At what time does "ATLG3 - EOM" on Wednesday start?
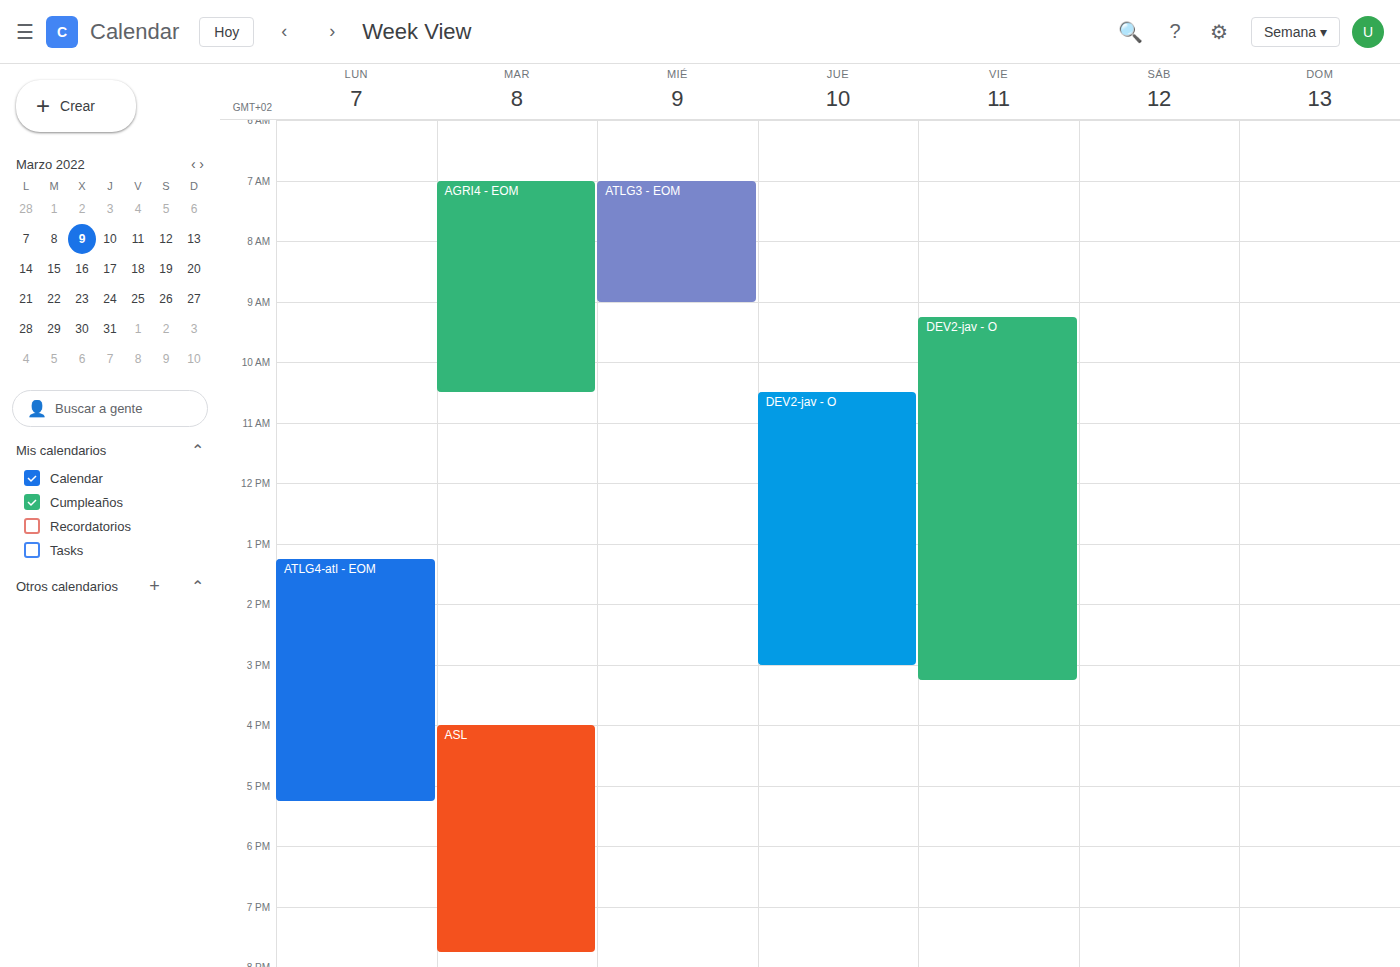
7:00 AM